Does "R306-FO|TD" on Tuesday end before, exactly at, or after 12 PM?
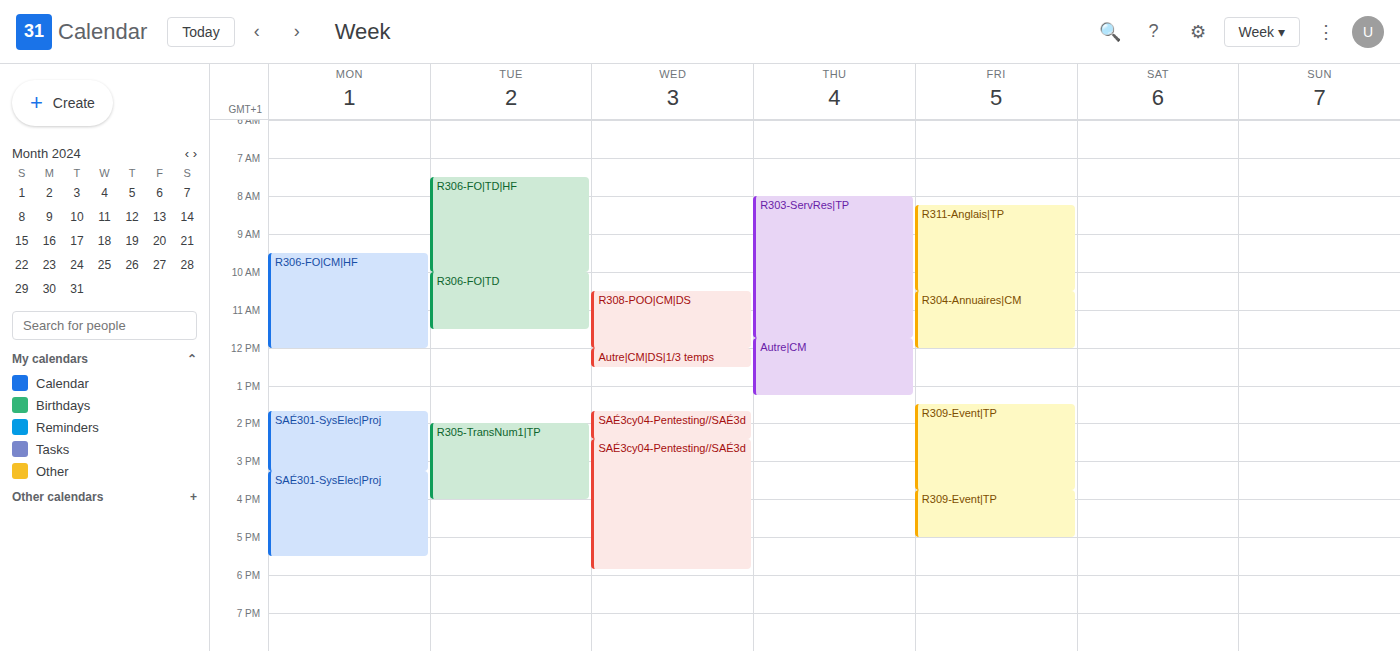
11:30 AM -- before 12 PM, 30 minutes above the 12 PM line.